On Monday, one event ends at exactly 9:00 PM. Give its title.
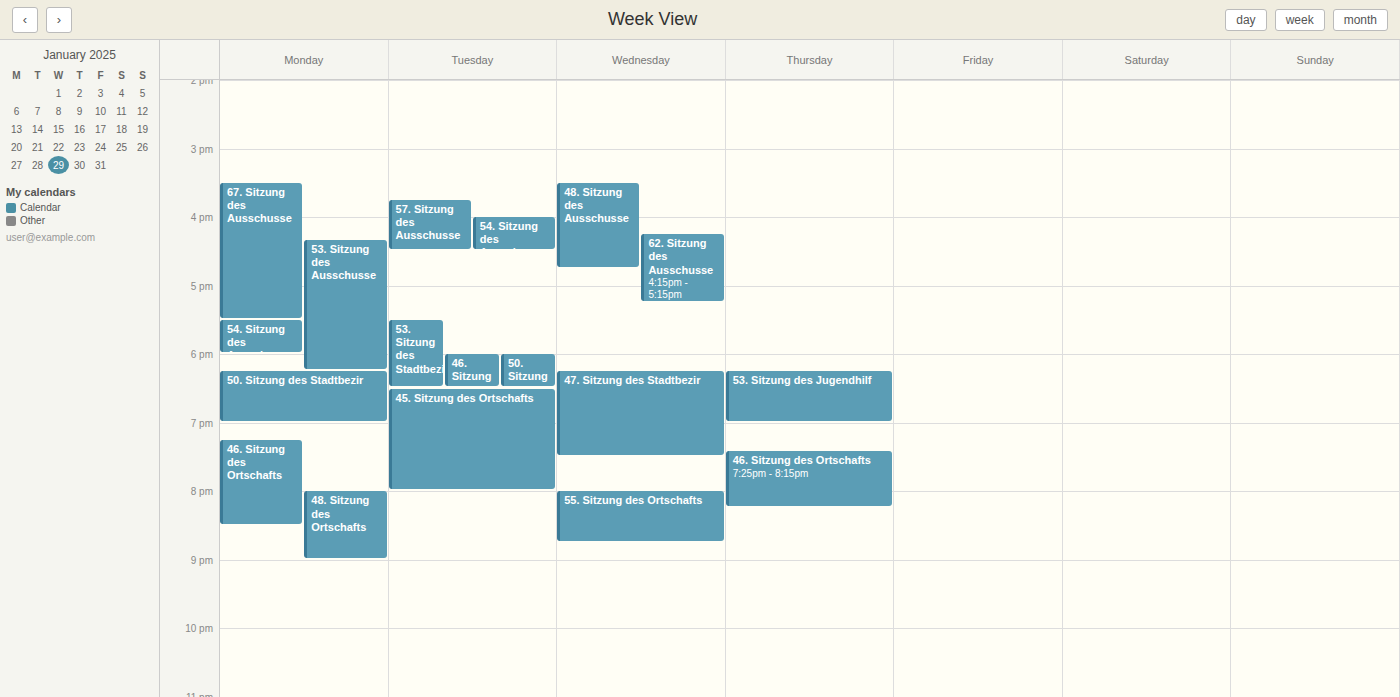
"48. Sitzung des Ortschafts"